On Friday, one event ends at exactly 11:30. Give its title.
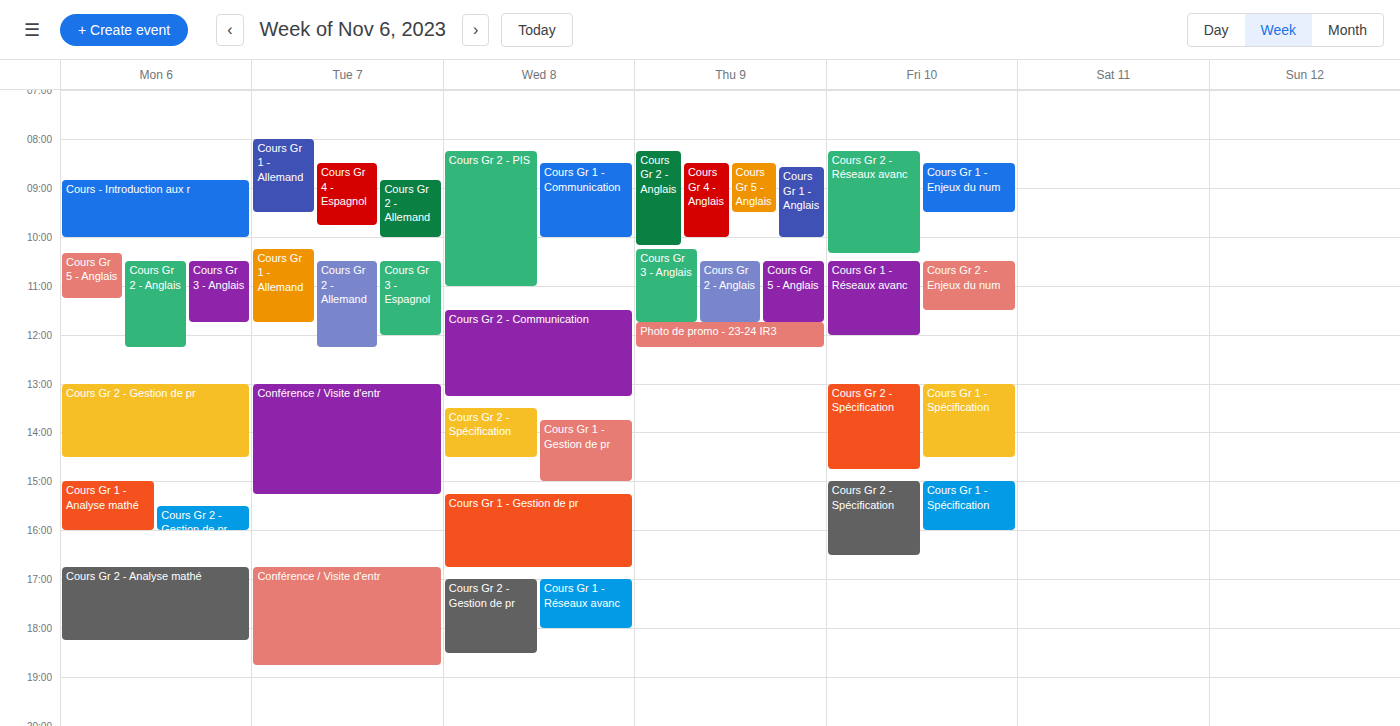
"Cours Gr 2 - Enjeux du num"